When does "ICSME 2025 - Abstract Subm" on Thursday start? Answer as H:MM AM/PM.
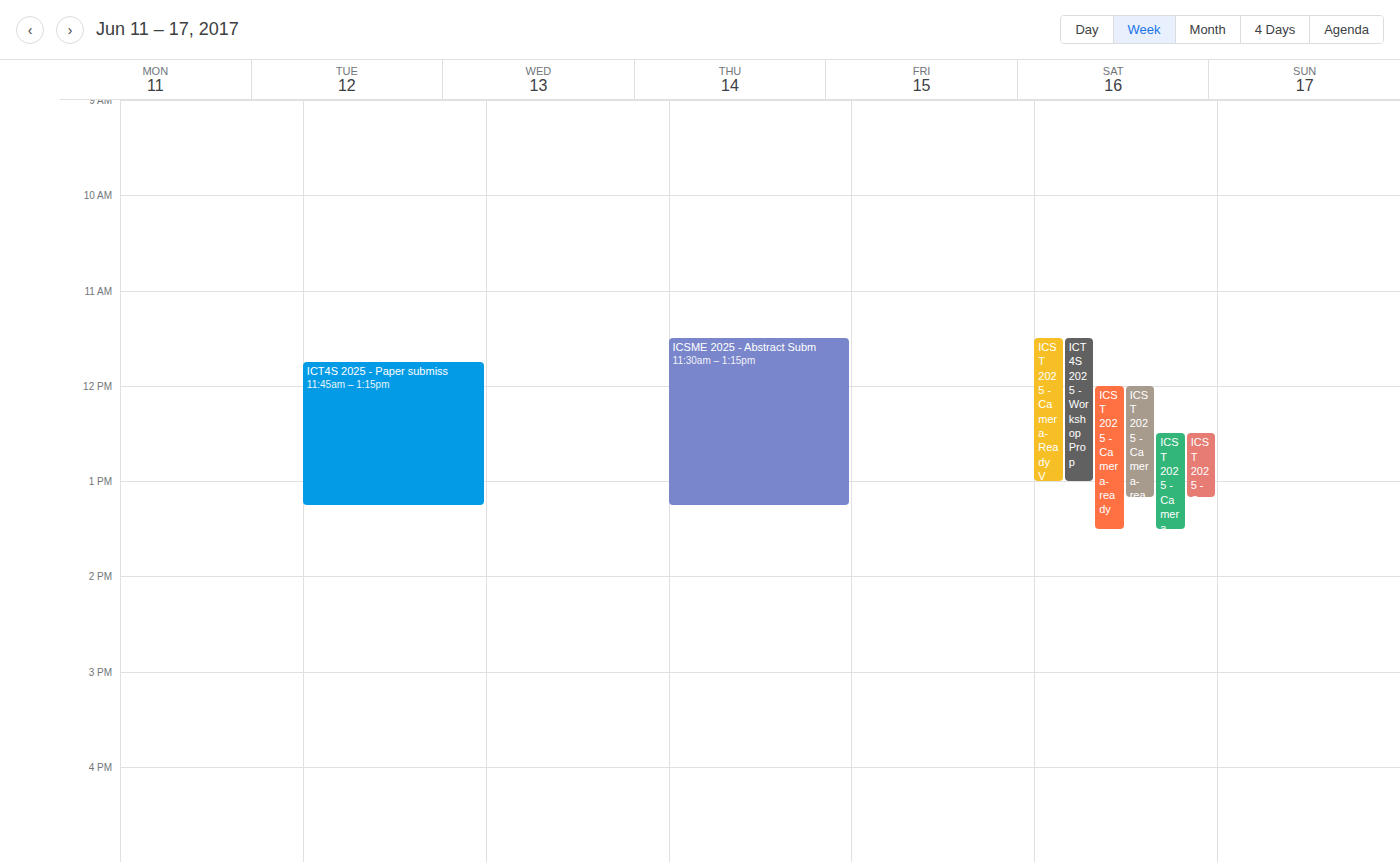
11:30 AM